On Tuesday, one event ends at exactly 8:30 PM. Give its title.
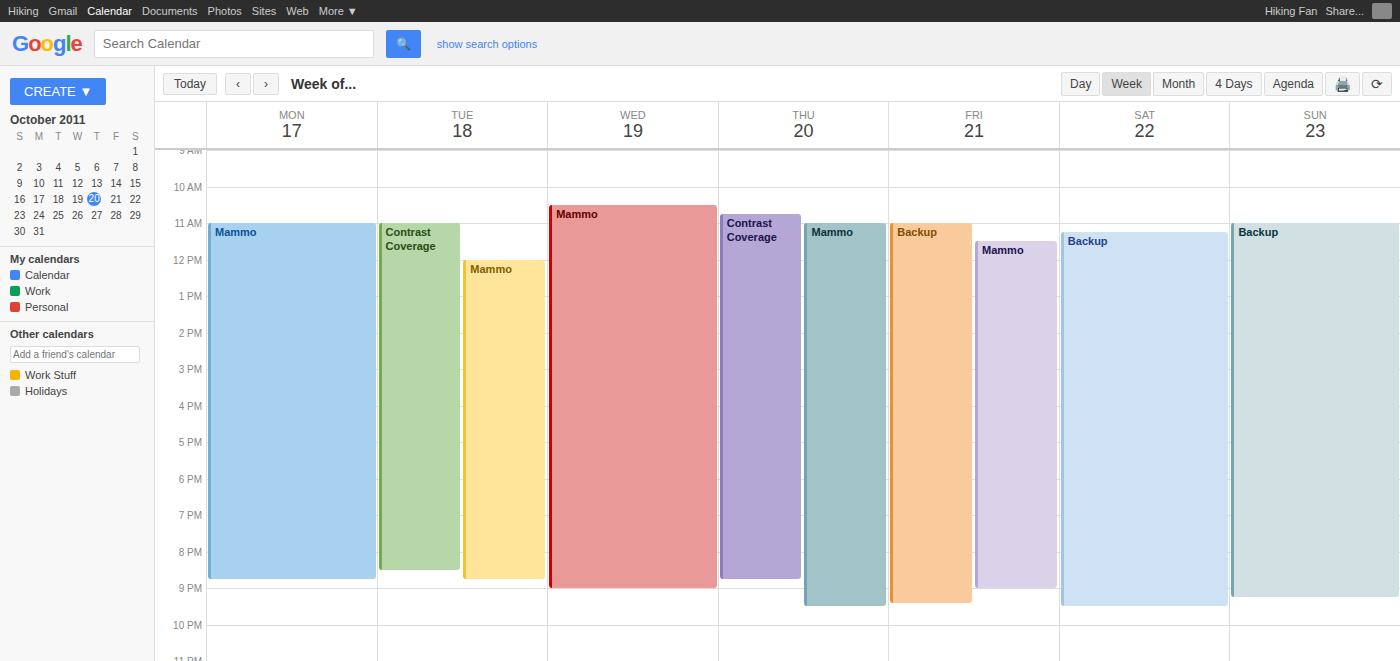
"Contrast Coverage"